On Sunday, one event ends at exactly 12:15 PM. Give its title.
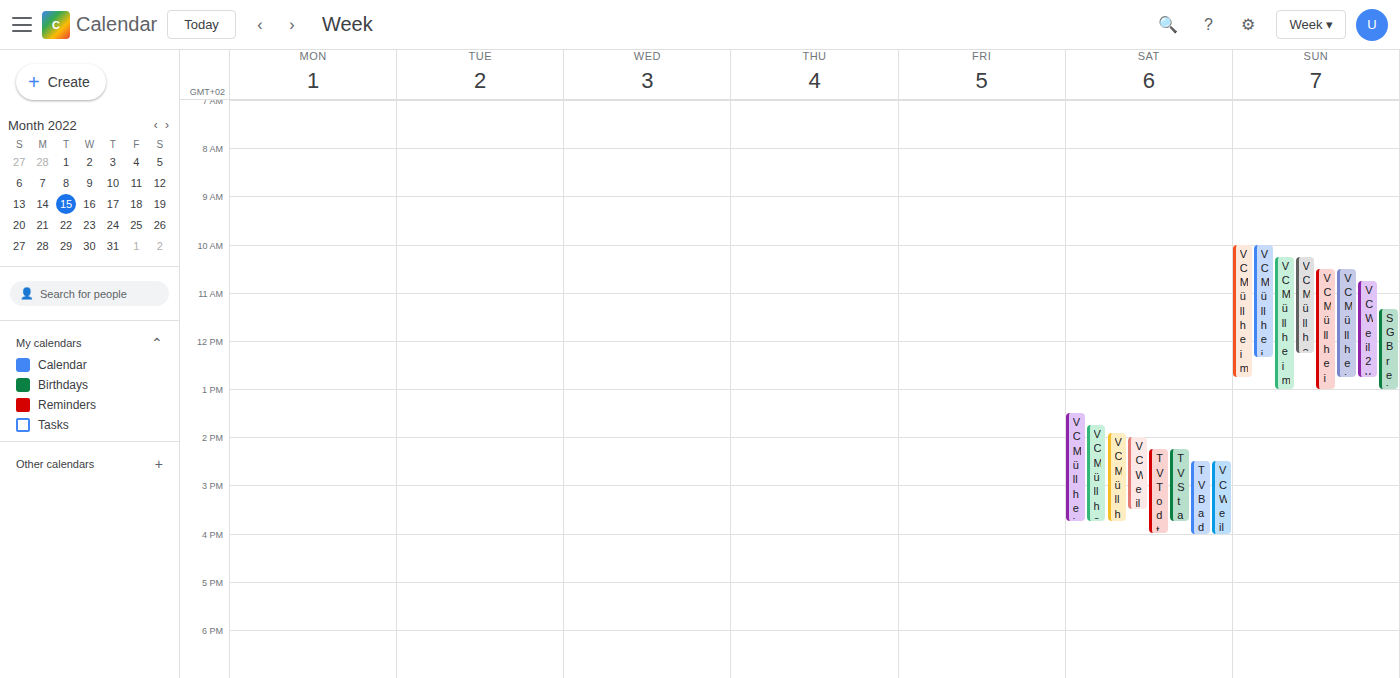
"VC Müllheim 2 vs. TV Bad S"